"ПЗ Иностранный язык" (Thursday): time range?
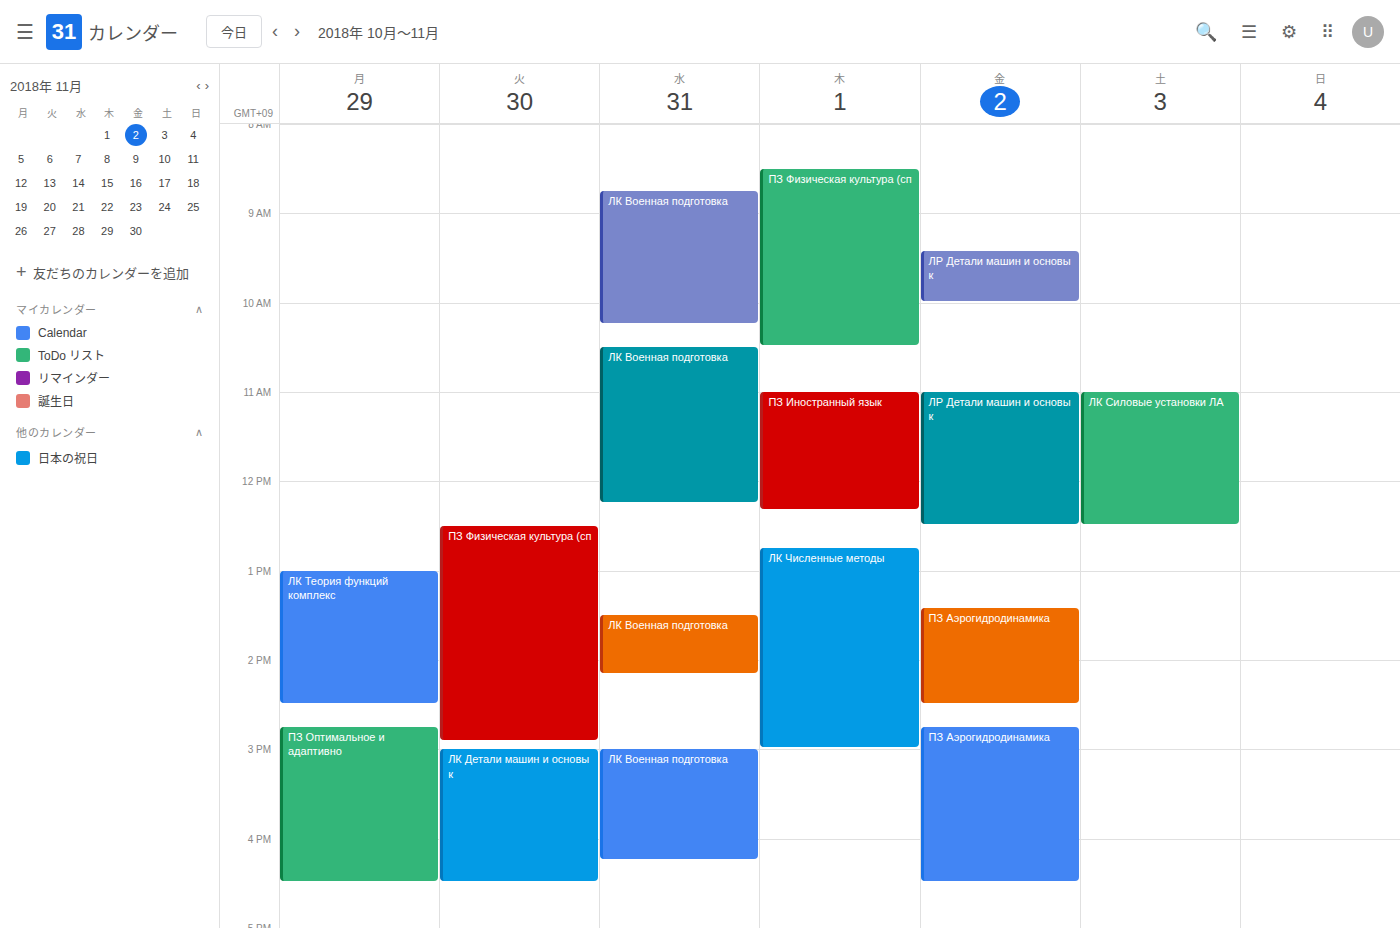
11:00 AM to 12:20 PM